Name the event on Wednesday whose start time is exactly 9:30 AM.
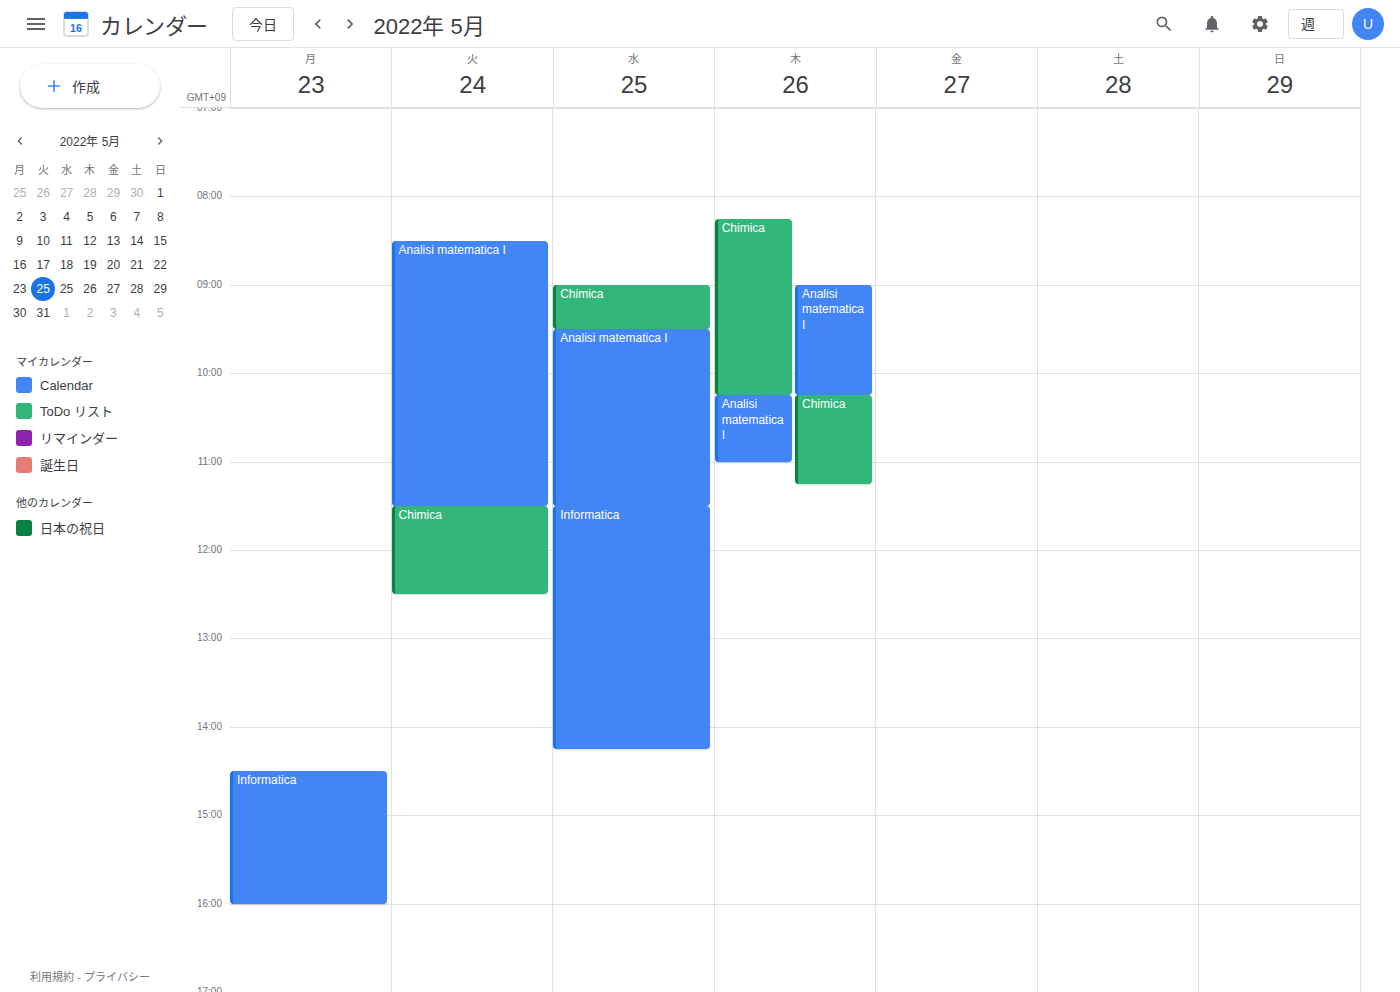
"Analisi matematica I"